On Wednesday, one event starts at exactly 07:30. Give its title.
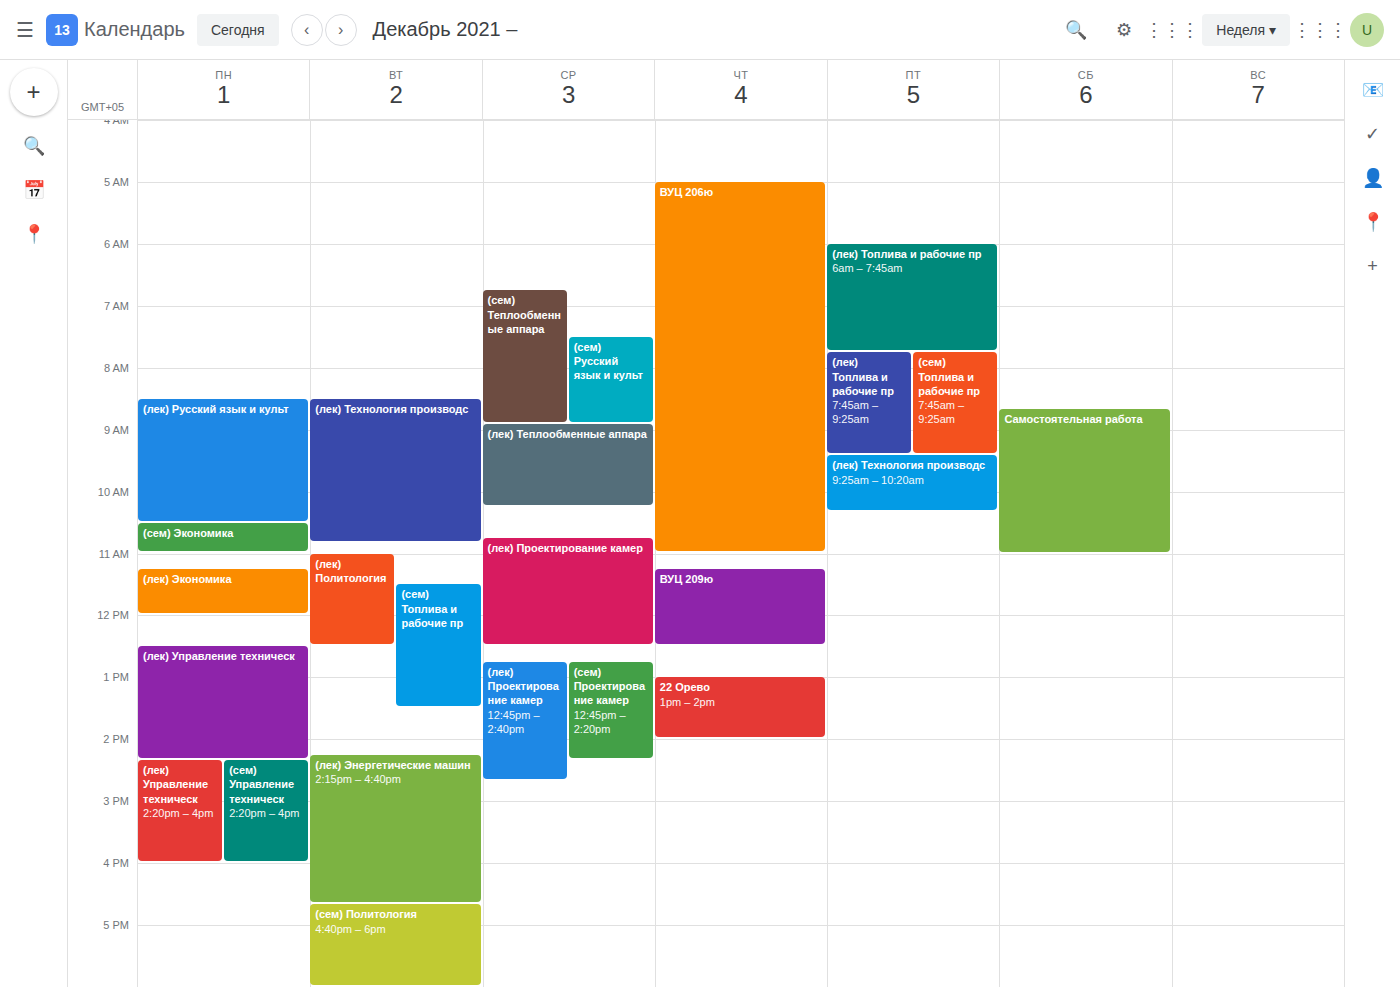
"(сем) Русский язык и культ"